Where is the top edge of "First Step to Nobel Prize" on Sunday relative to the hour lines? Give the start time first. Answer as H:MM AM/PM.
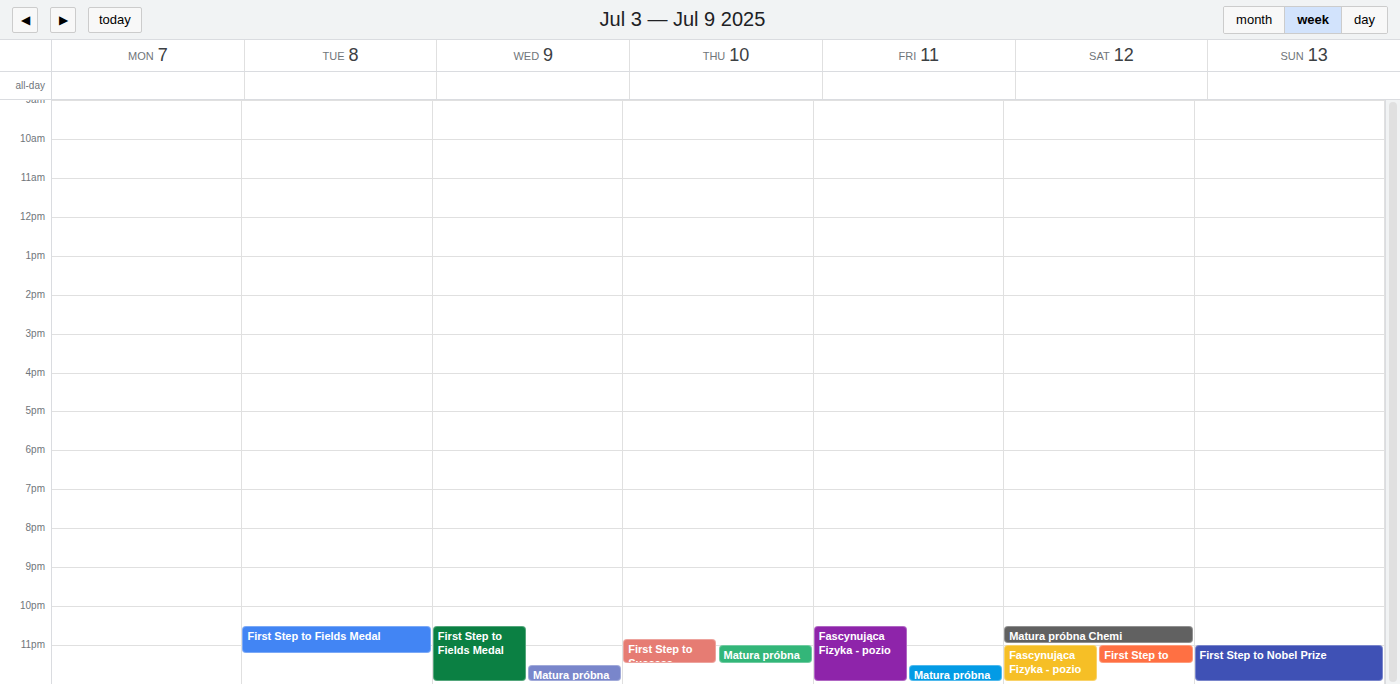
11:00 PM -- exactly on the 11 PM line.